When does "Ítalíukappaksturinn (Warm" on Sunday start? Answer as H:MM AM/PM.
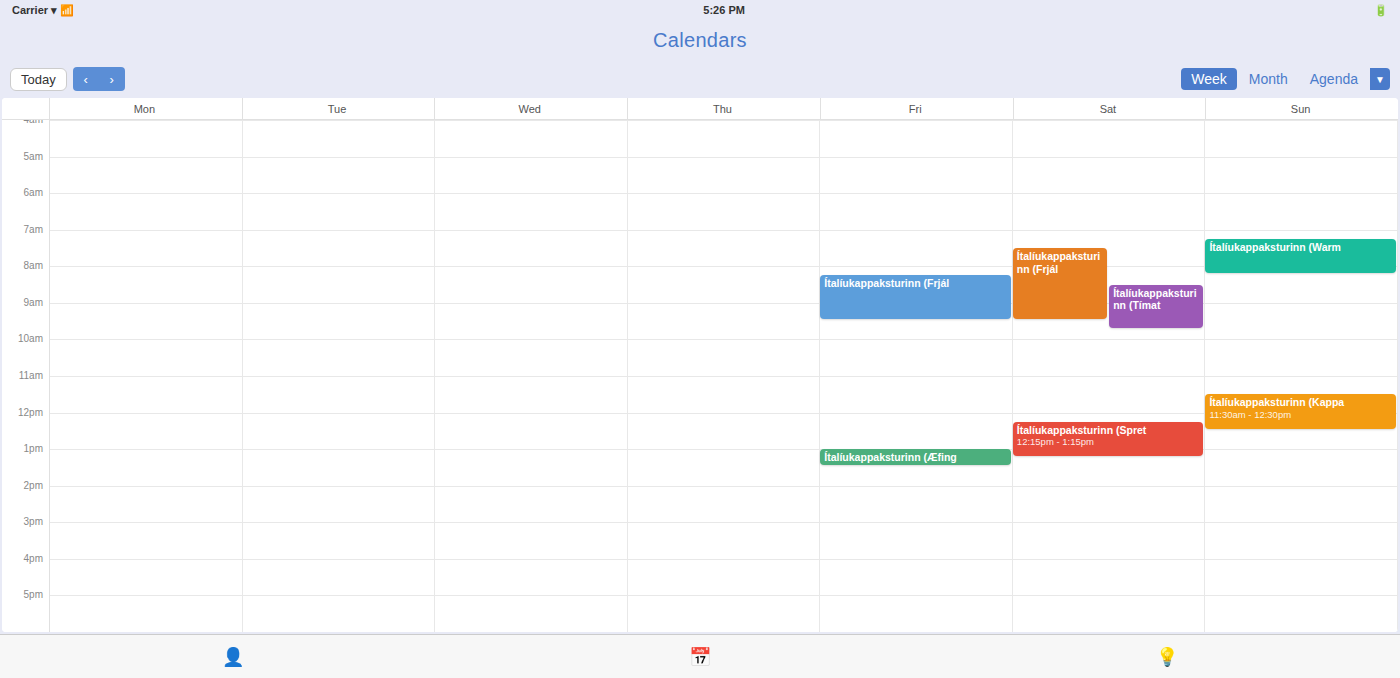
7:15 AM